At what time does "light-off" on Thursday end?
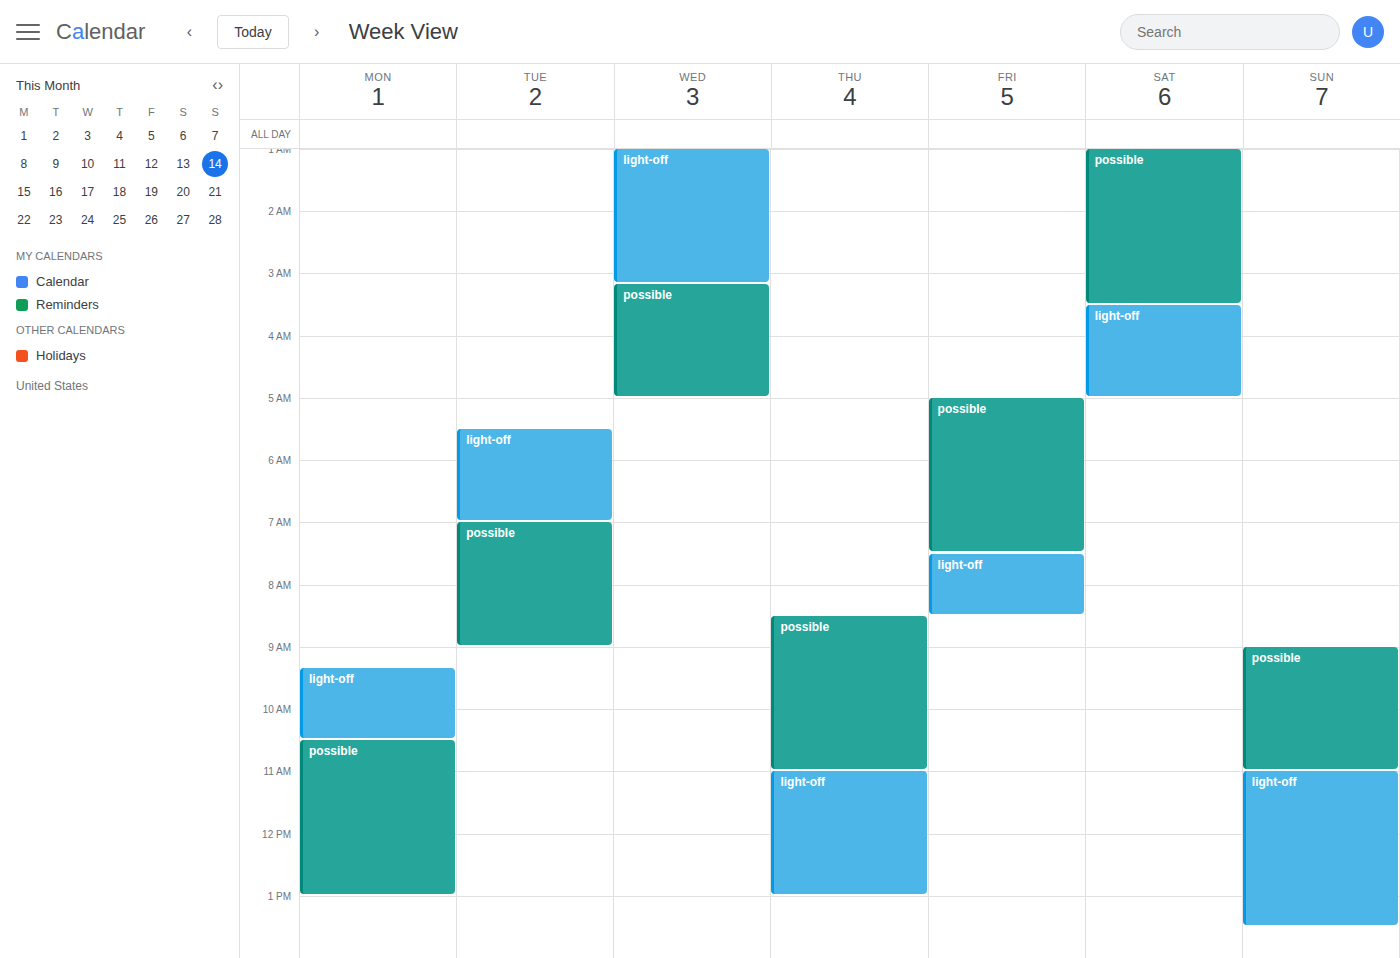
1:00 PM